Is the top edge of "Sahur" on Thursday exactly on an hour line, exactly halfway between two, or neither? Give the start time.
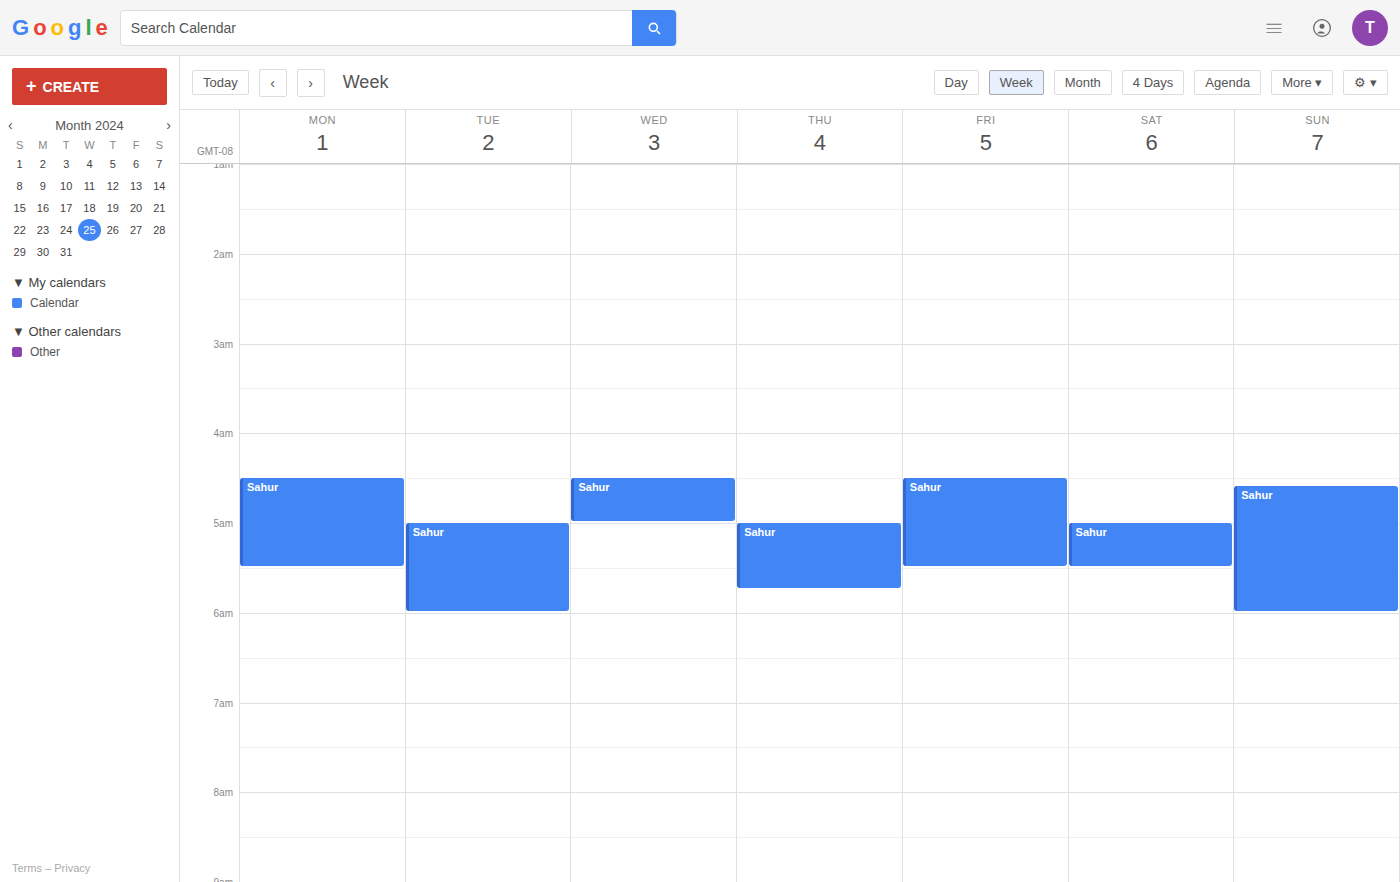
5:00 AM -- exactly on the 5 AM line.